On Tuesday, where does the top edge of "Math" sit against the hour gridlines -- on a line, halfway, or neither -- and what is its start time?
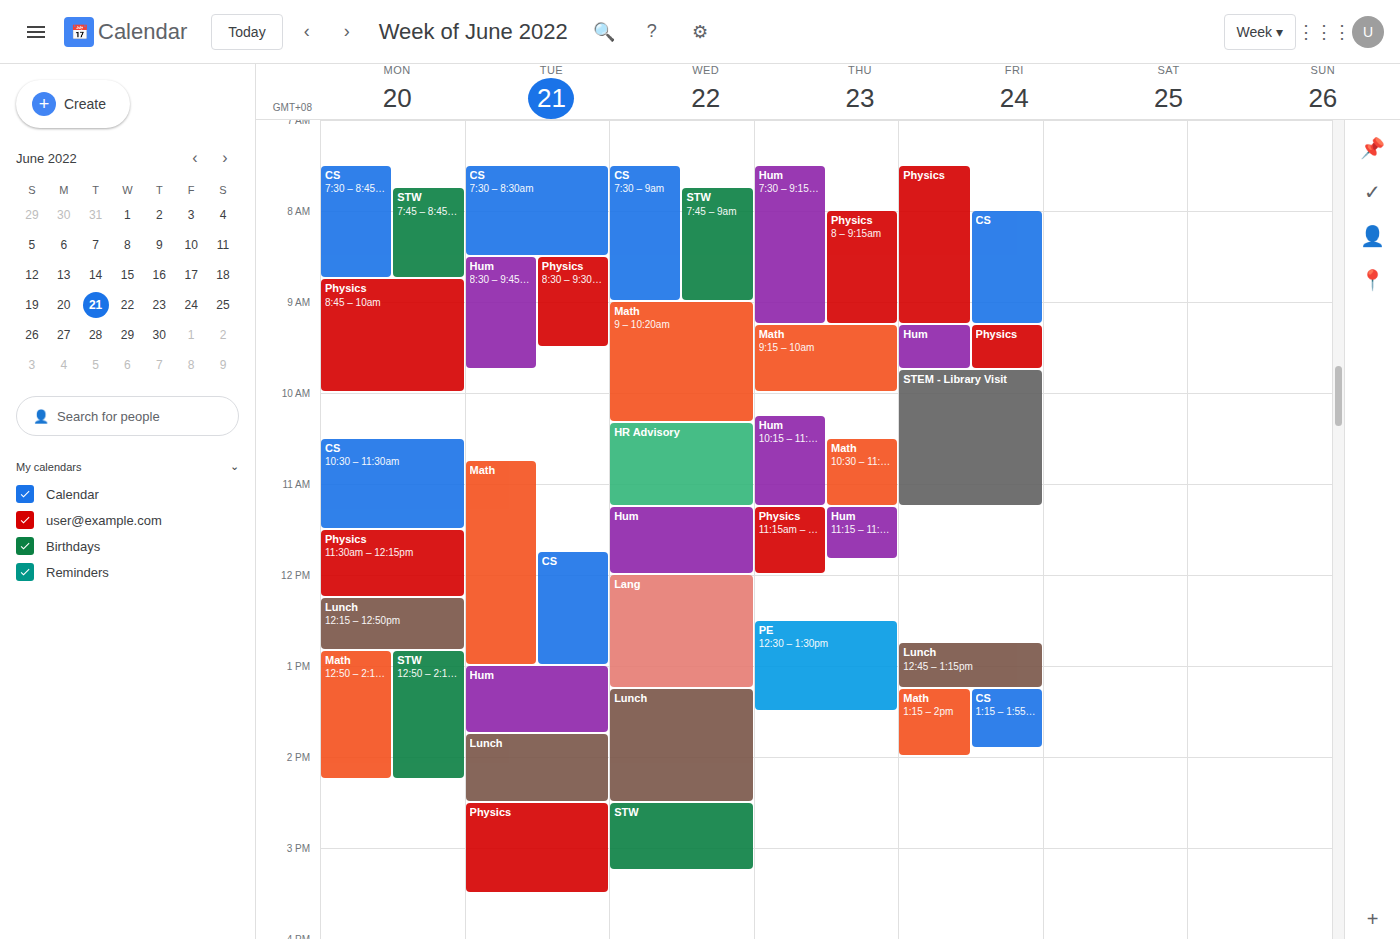
10:45 AM -- neither: three quarters of the way from the 10 AM line to the 11 AM line.